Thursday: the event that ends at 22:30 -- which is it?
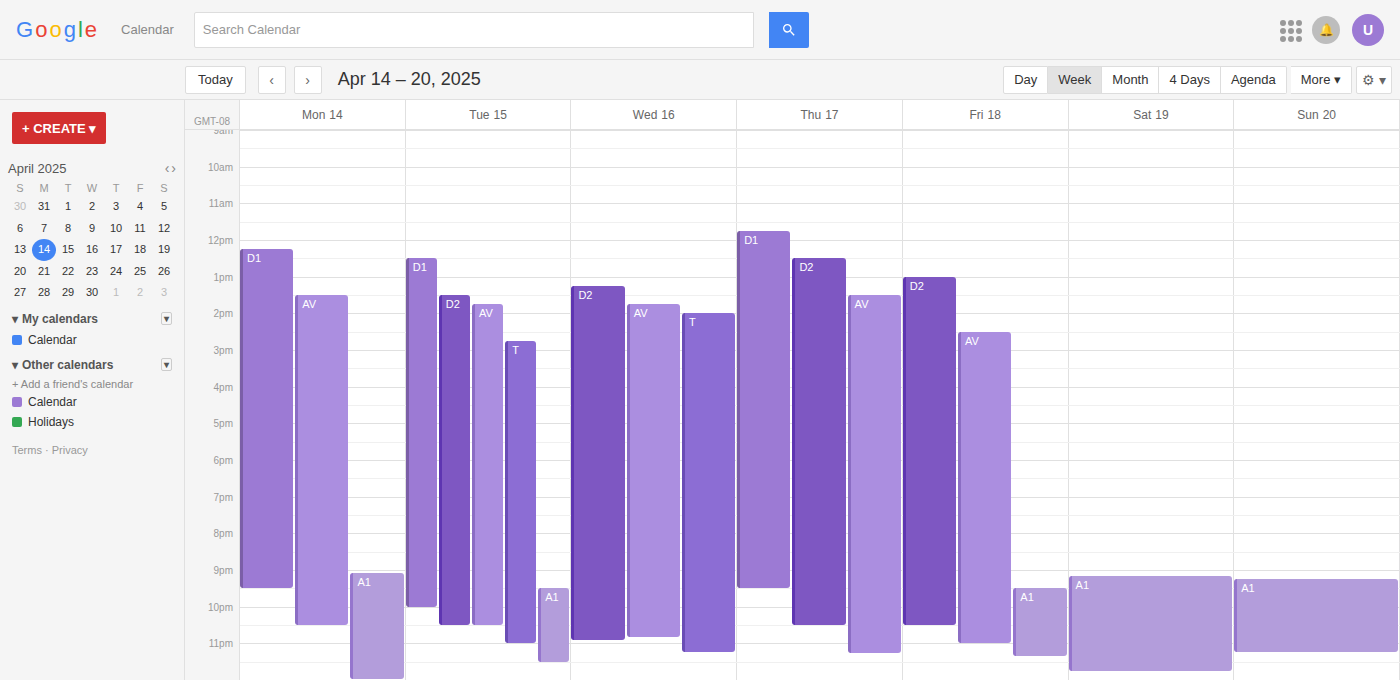
"D2"